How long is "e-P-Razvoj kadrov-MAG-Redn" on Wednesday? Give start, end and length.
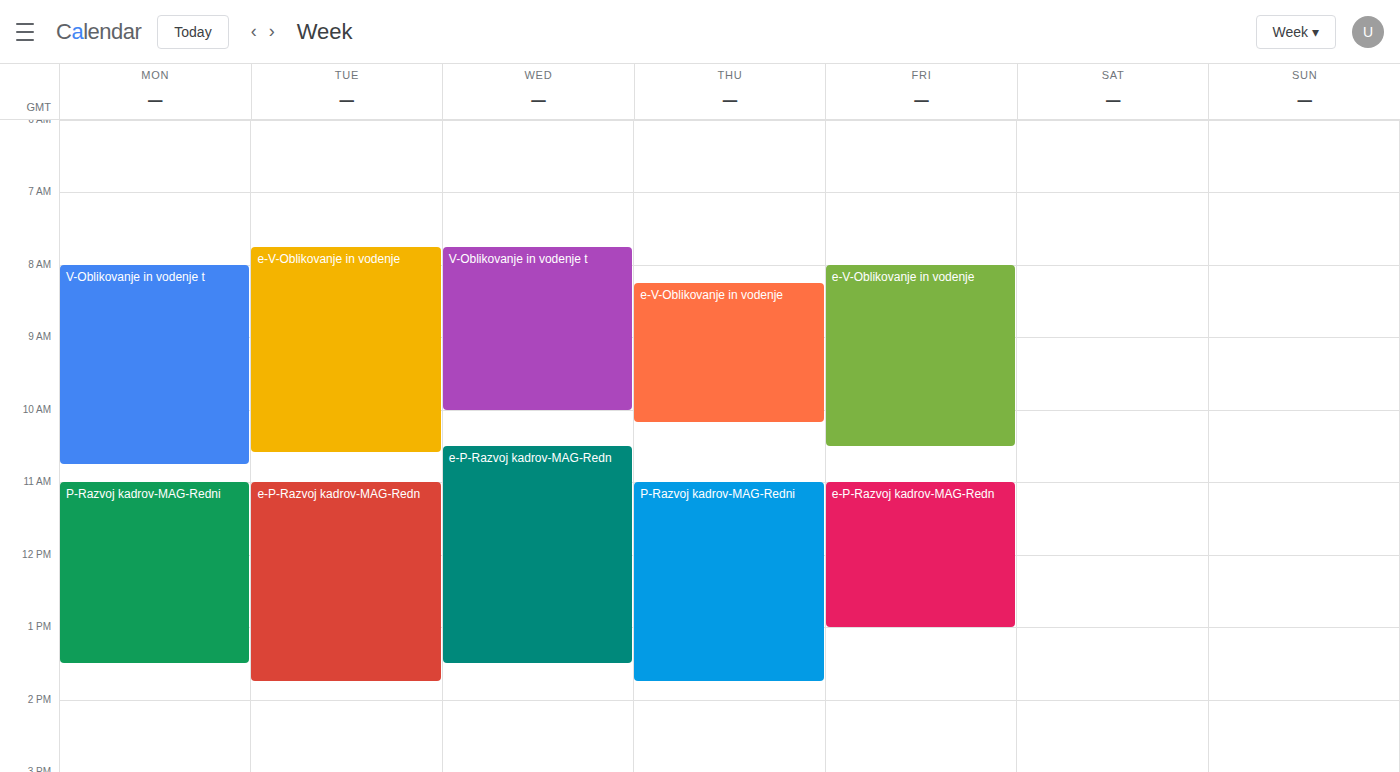
10:30 to 13:30, 3 hours